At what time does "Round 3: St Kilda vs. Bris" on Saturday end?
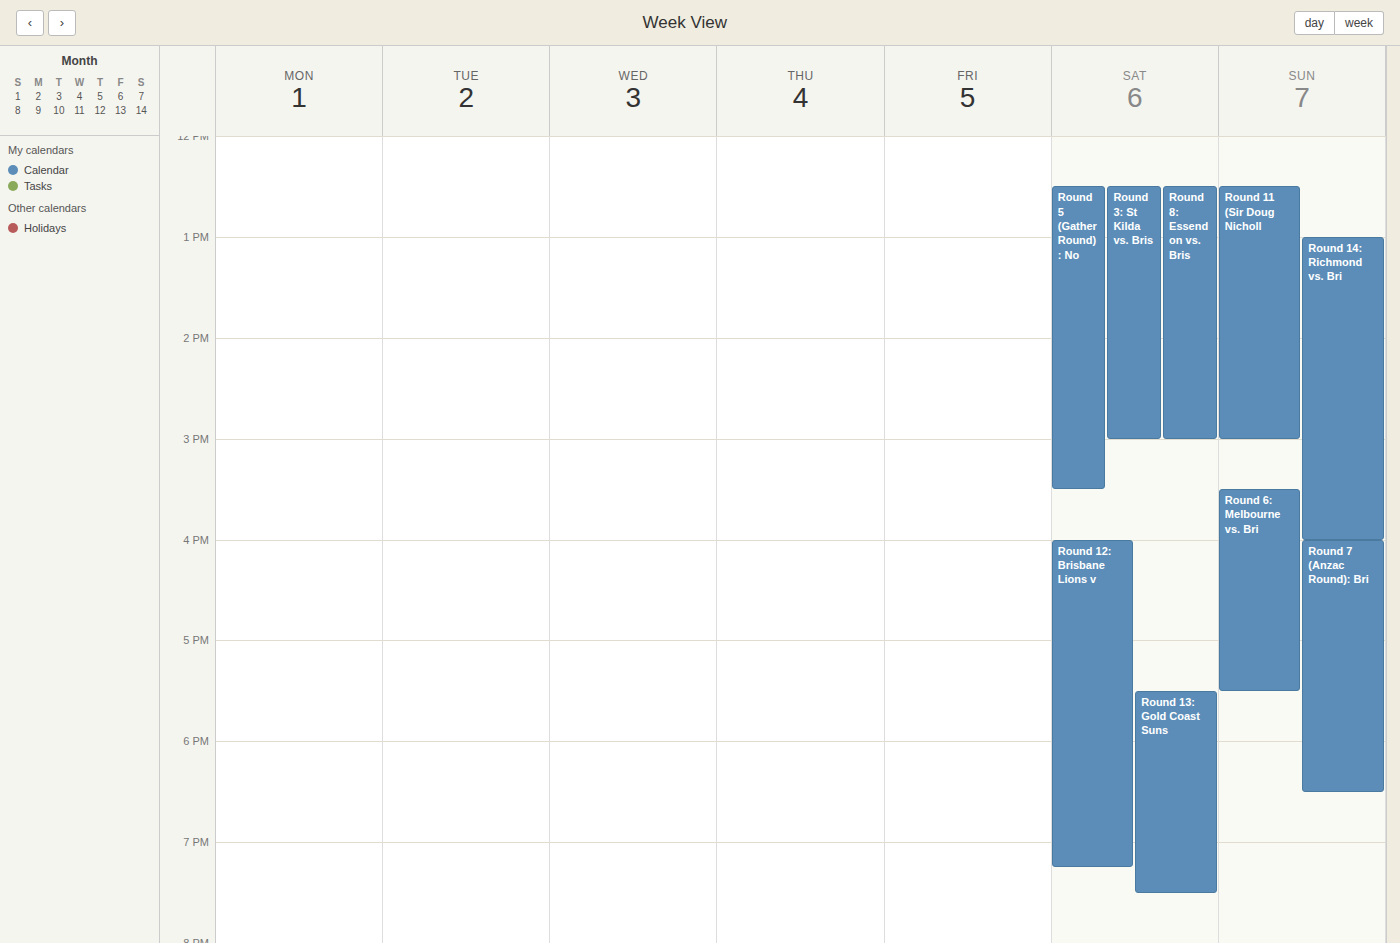
3:00 PM